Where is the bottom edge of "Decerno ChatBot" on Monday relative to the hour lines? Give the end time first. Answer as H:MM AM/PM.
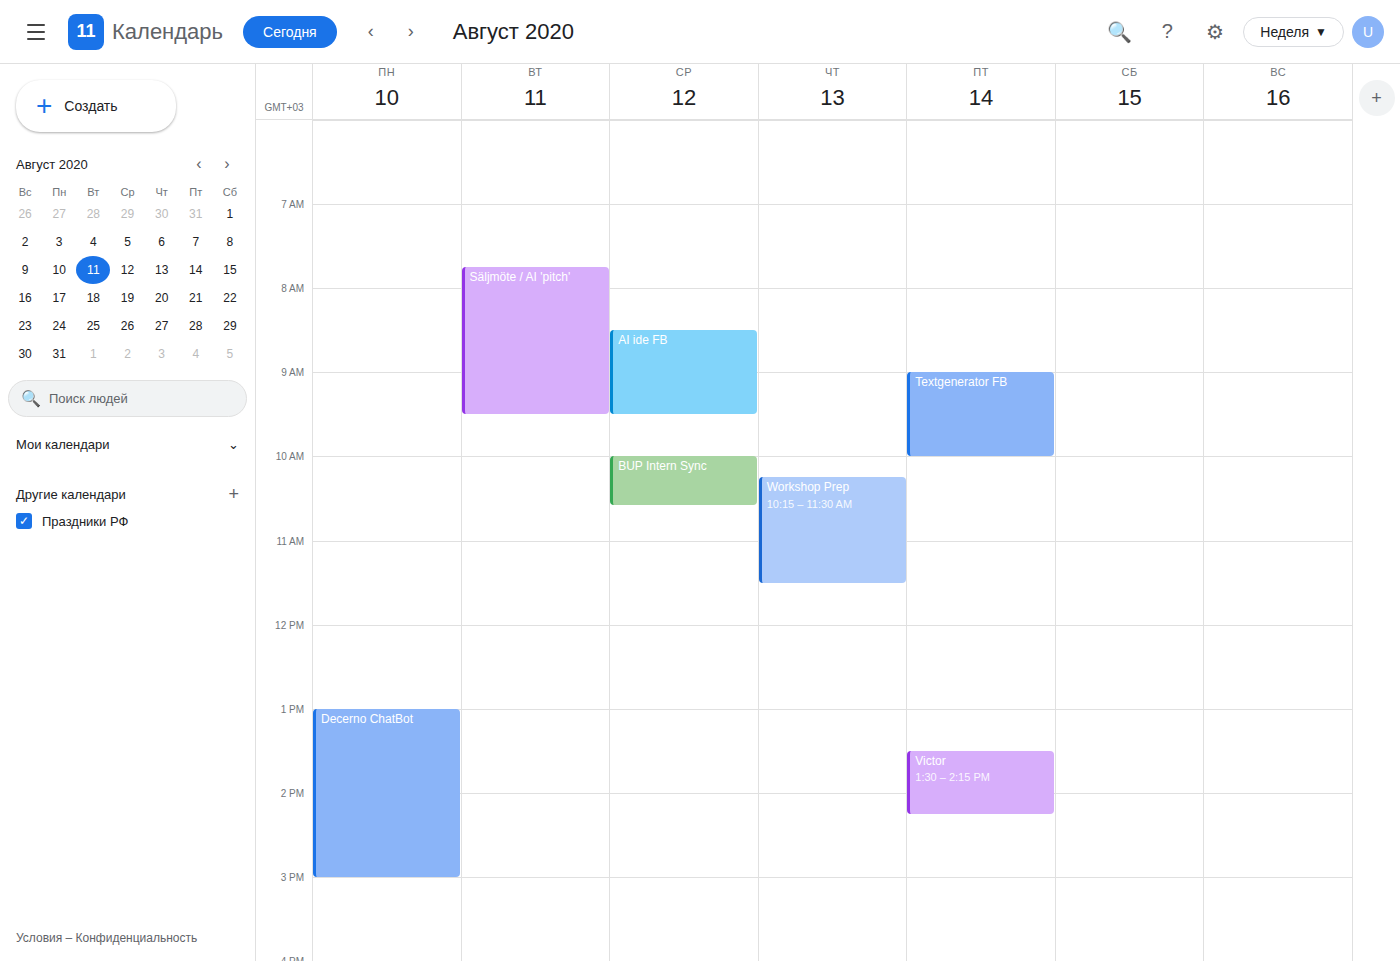
3:00 PM -- exactly on the 3 PM line.